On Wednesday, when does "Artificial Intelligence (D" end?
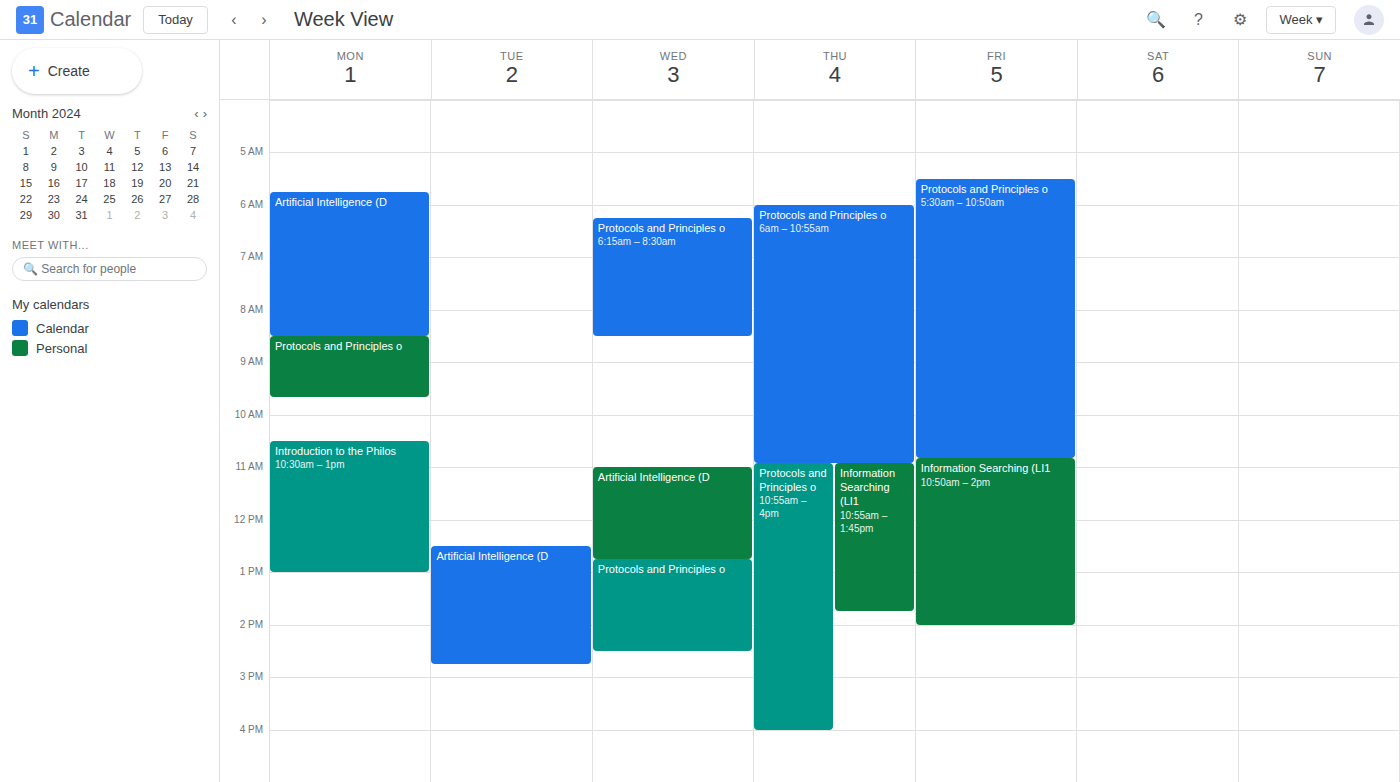
12:45 PM